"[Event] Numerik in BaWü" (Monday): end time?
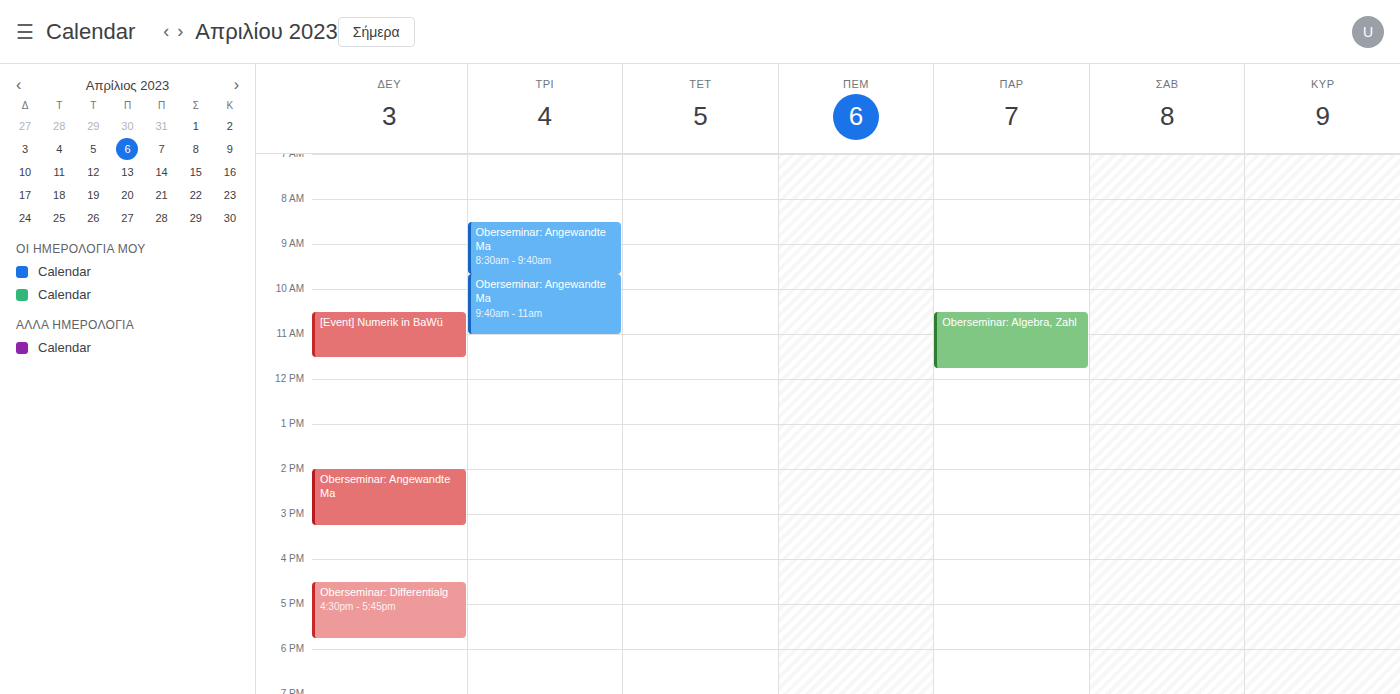
11:30 AM